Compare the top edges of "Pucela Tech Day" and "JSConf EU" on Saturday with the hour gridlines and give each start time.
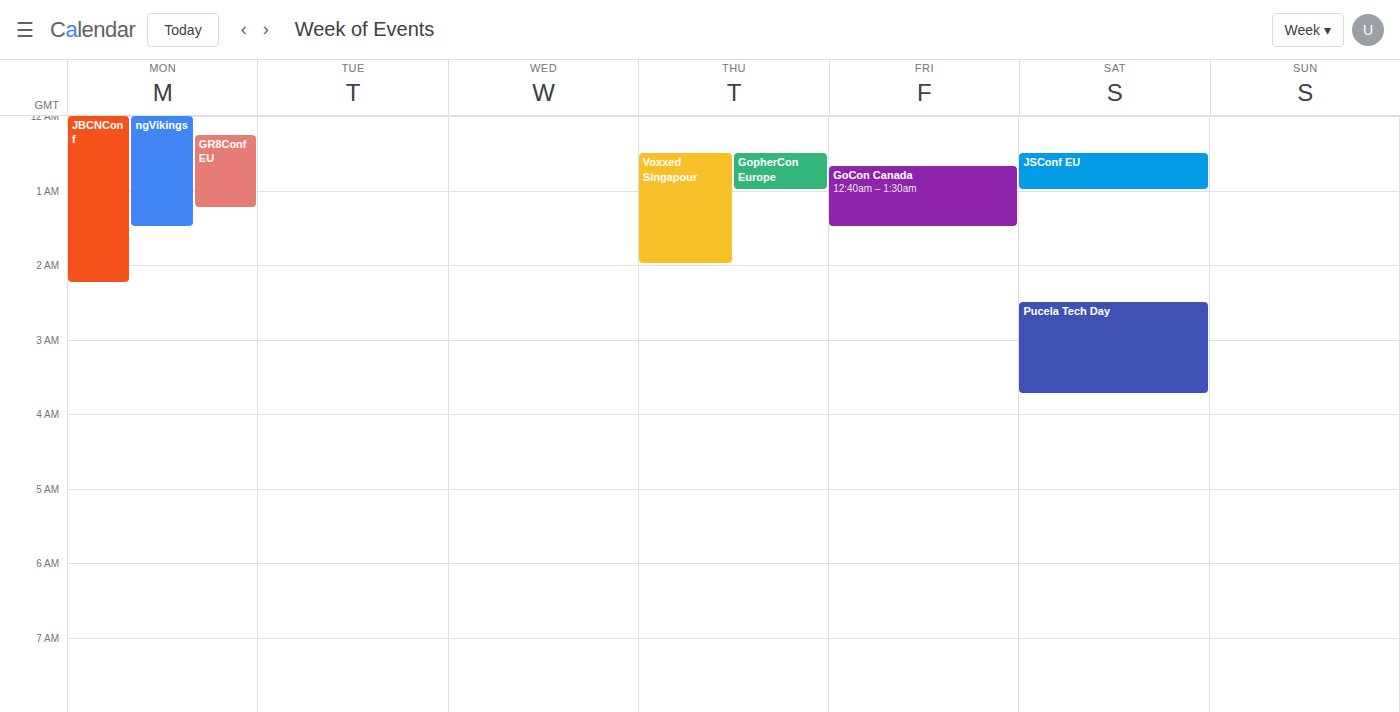
"Pucela Tech Day": 02:30, halfway between the 02:00 and 03:00 lines. "JSConf EU": 00:30, halfway between the 00:00 and 01:00 lines.